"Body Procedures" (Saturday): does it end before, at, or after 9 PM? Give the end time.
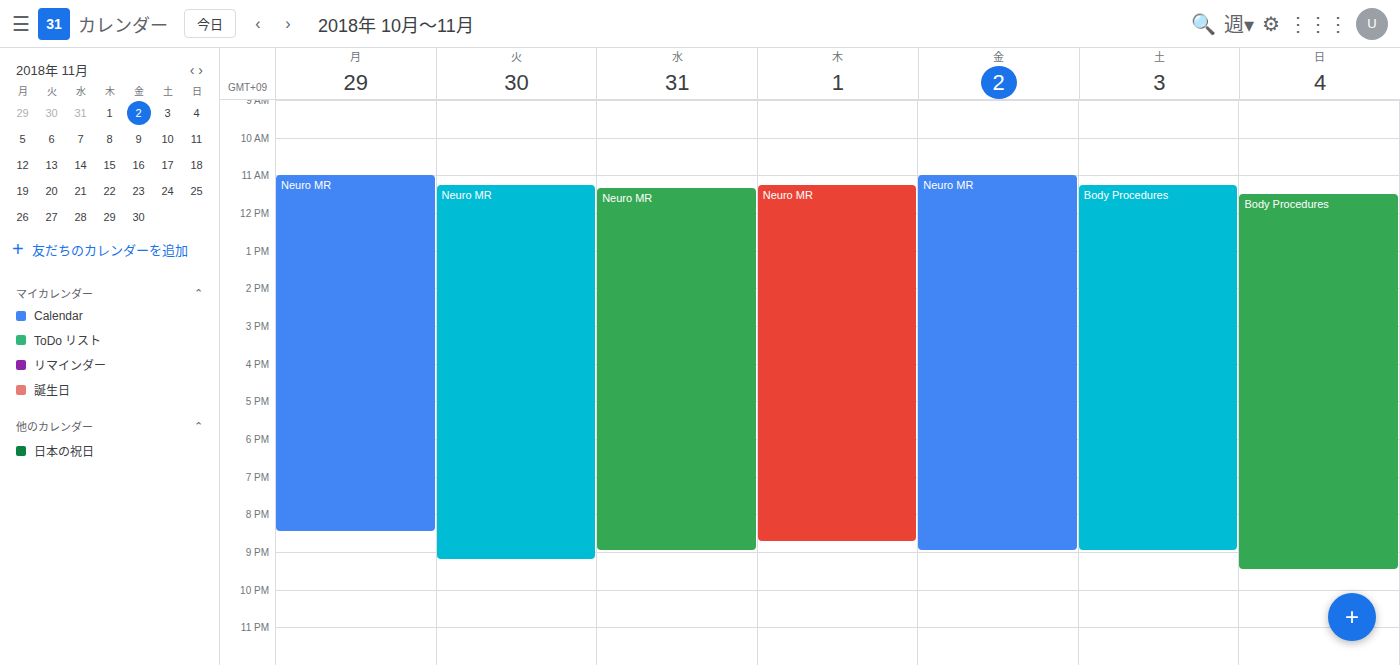
9:00 PM -- exactly at 9 PM, on the 9 PM line.